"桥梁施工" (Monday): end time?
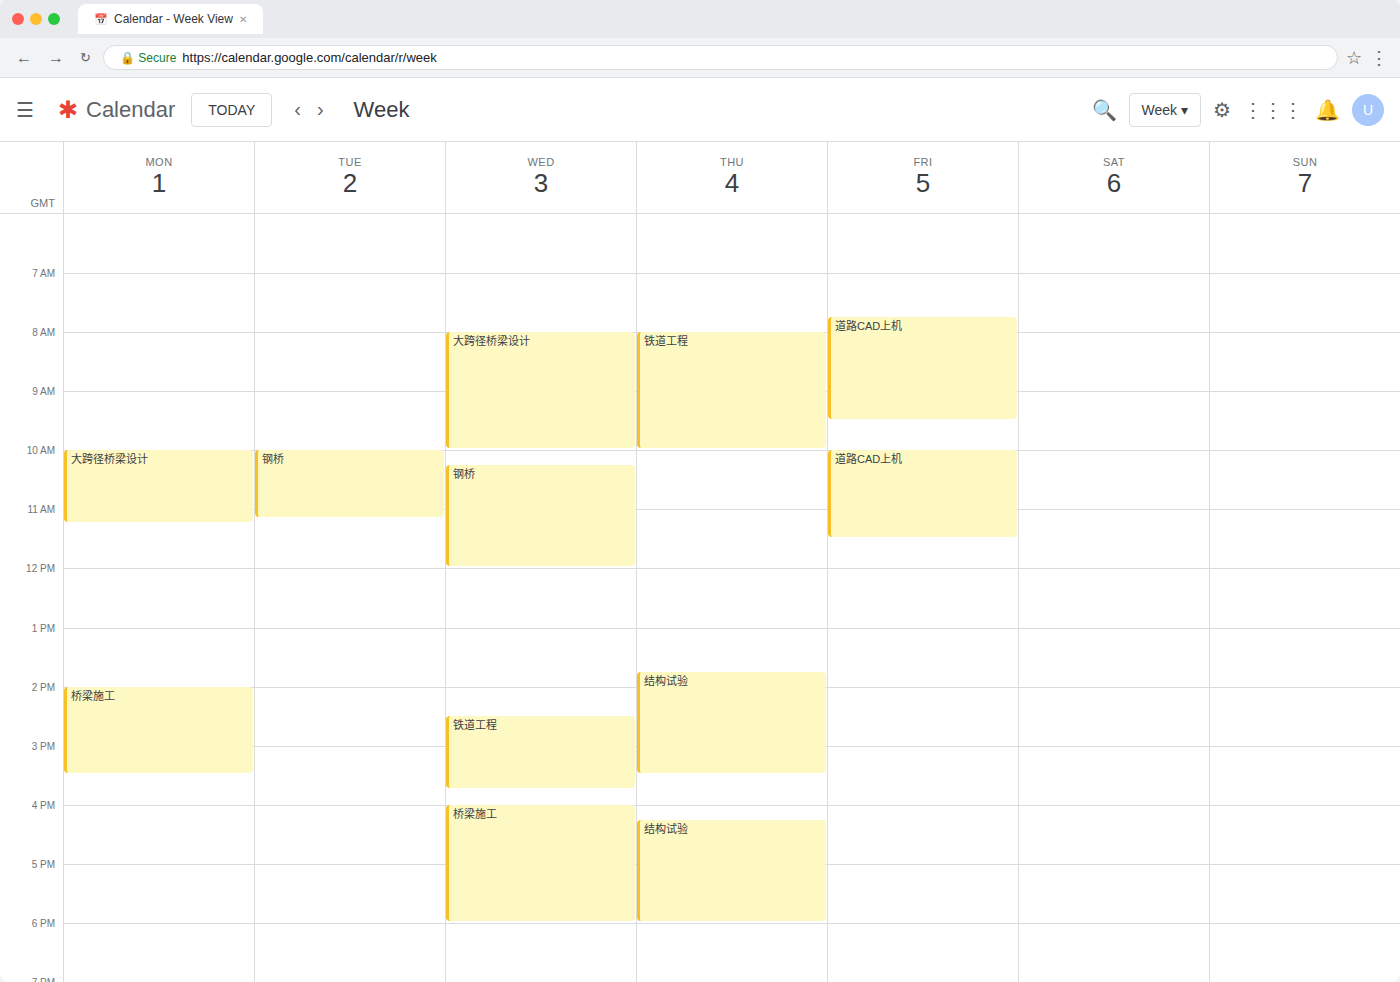
3:30 PM